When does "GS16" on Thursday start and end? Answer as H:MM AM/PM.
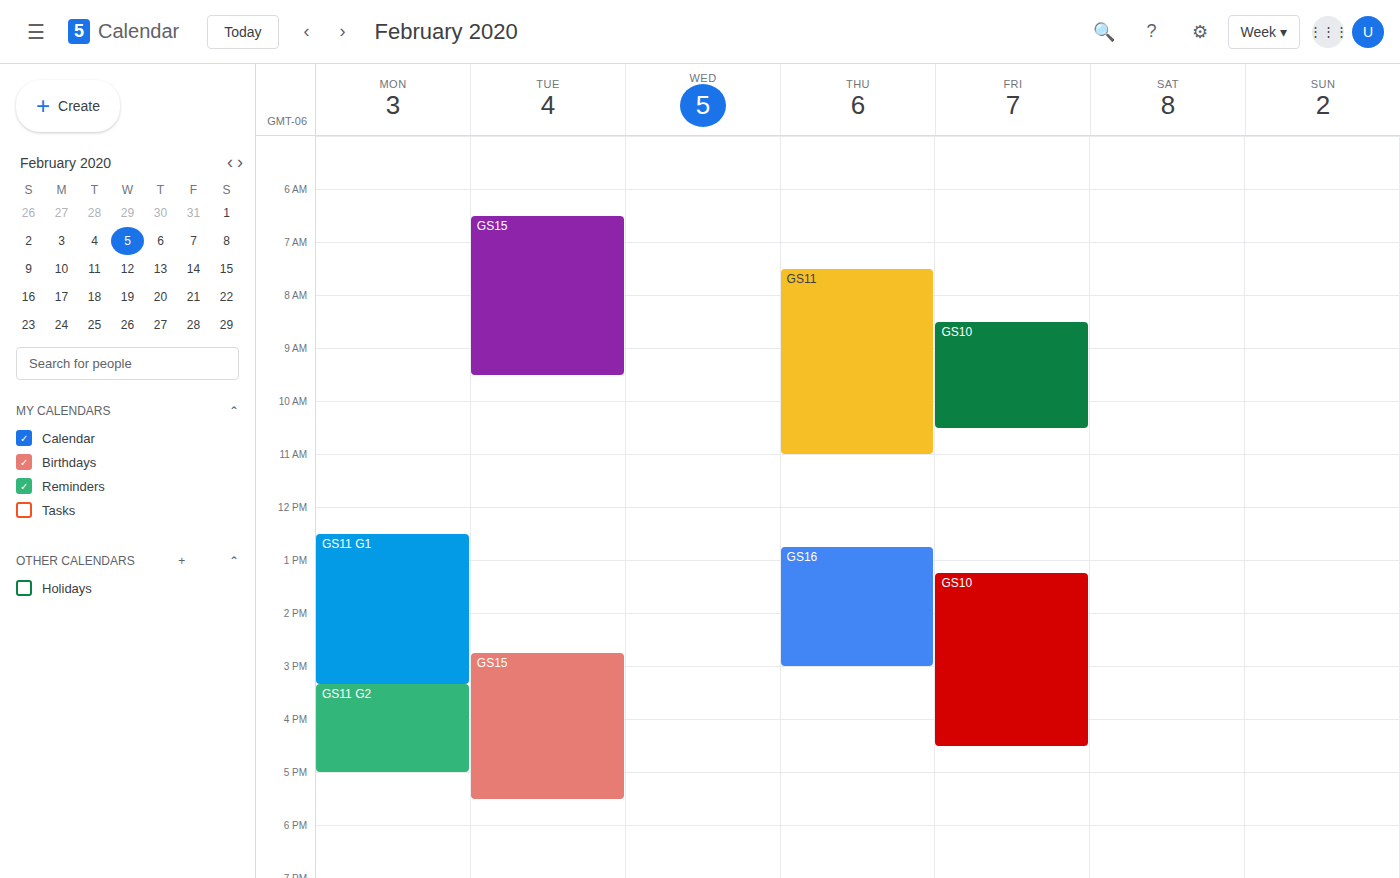
12:45 PM to 3:00 PM